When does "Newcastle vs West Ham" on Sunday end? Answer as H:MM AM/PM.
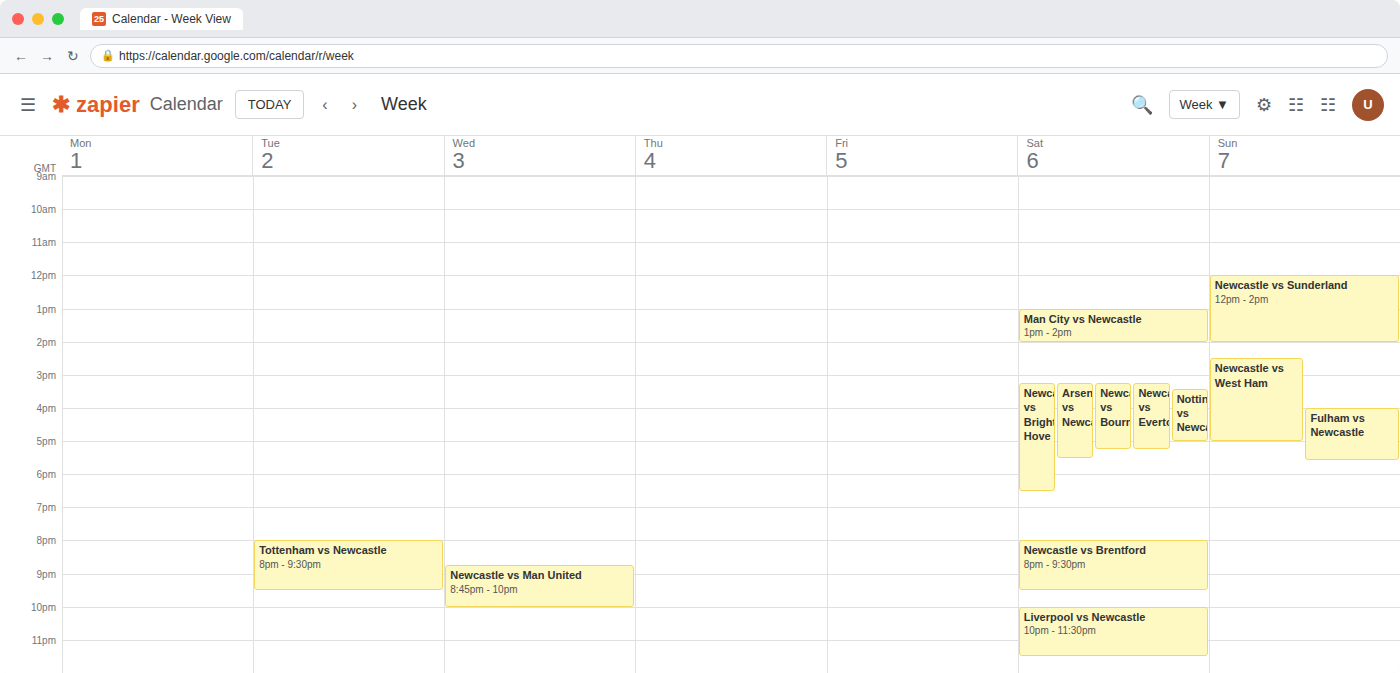
5:00 PM